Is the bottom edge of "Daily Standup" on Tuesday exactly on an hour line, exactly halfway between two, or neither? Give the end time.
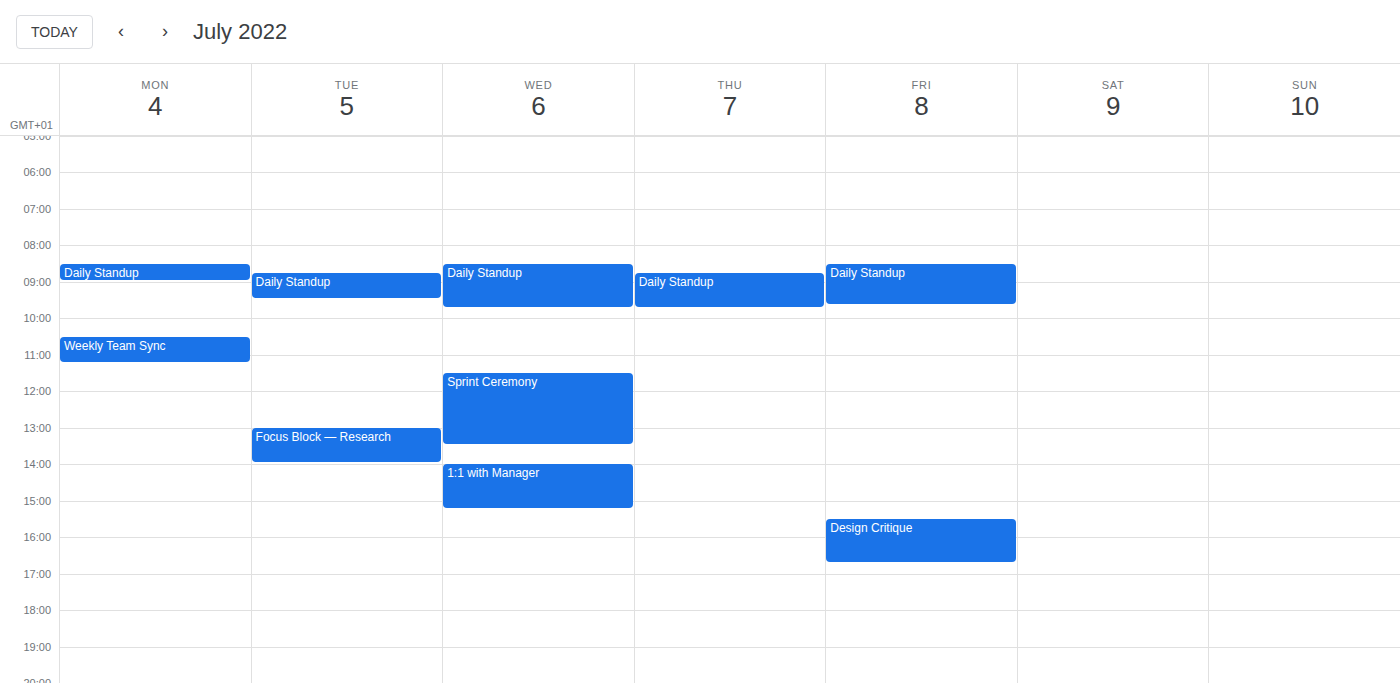
9:30 AM -- halfway between the 9 AM and 10 AM lines.